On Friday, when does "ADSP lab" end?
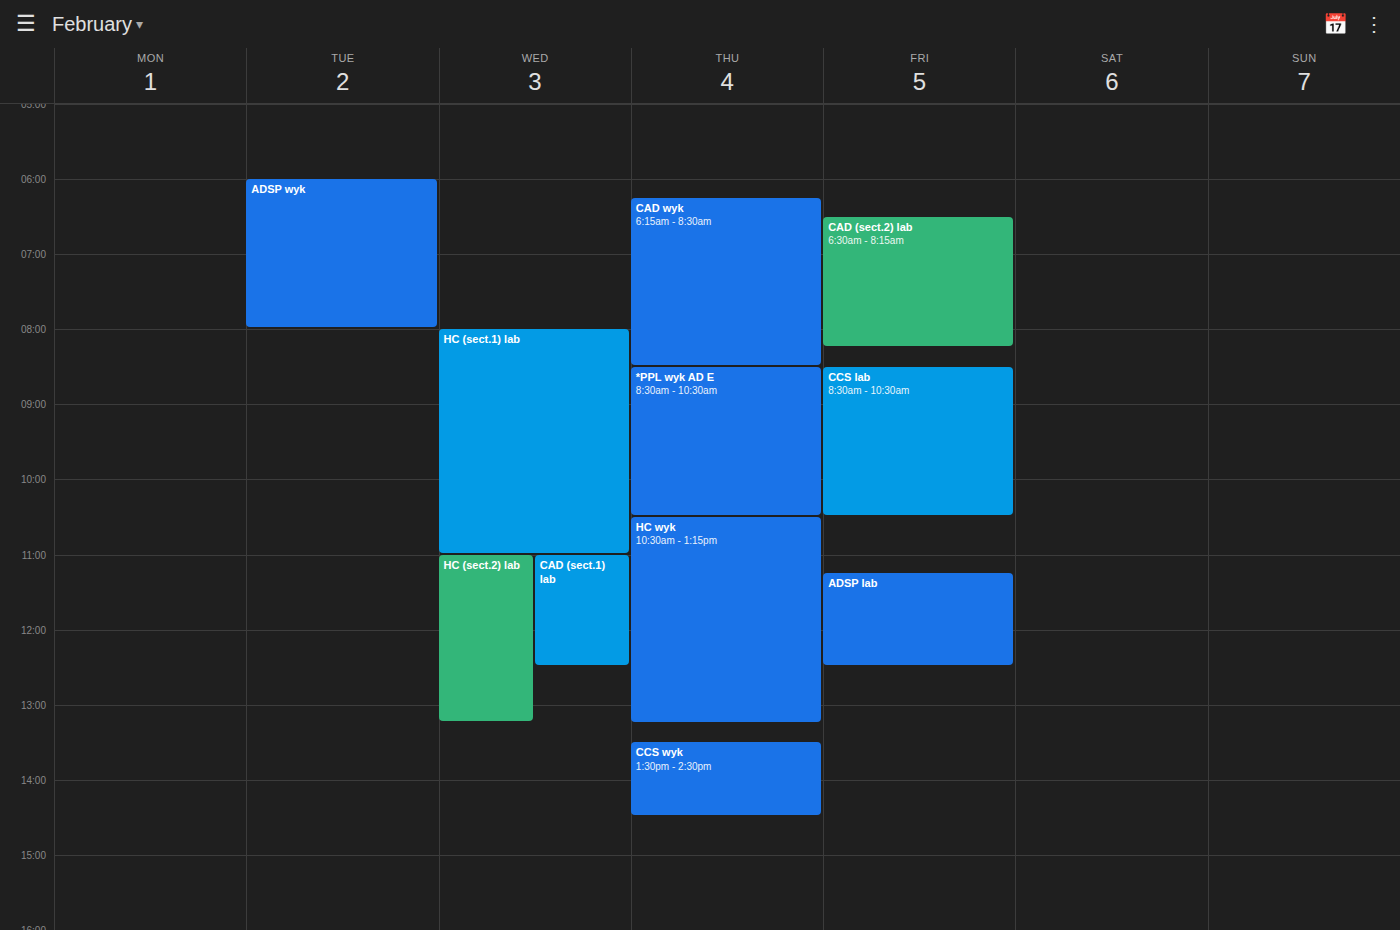
12:30 PM